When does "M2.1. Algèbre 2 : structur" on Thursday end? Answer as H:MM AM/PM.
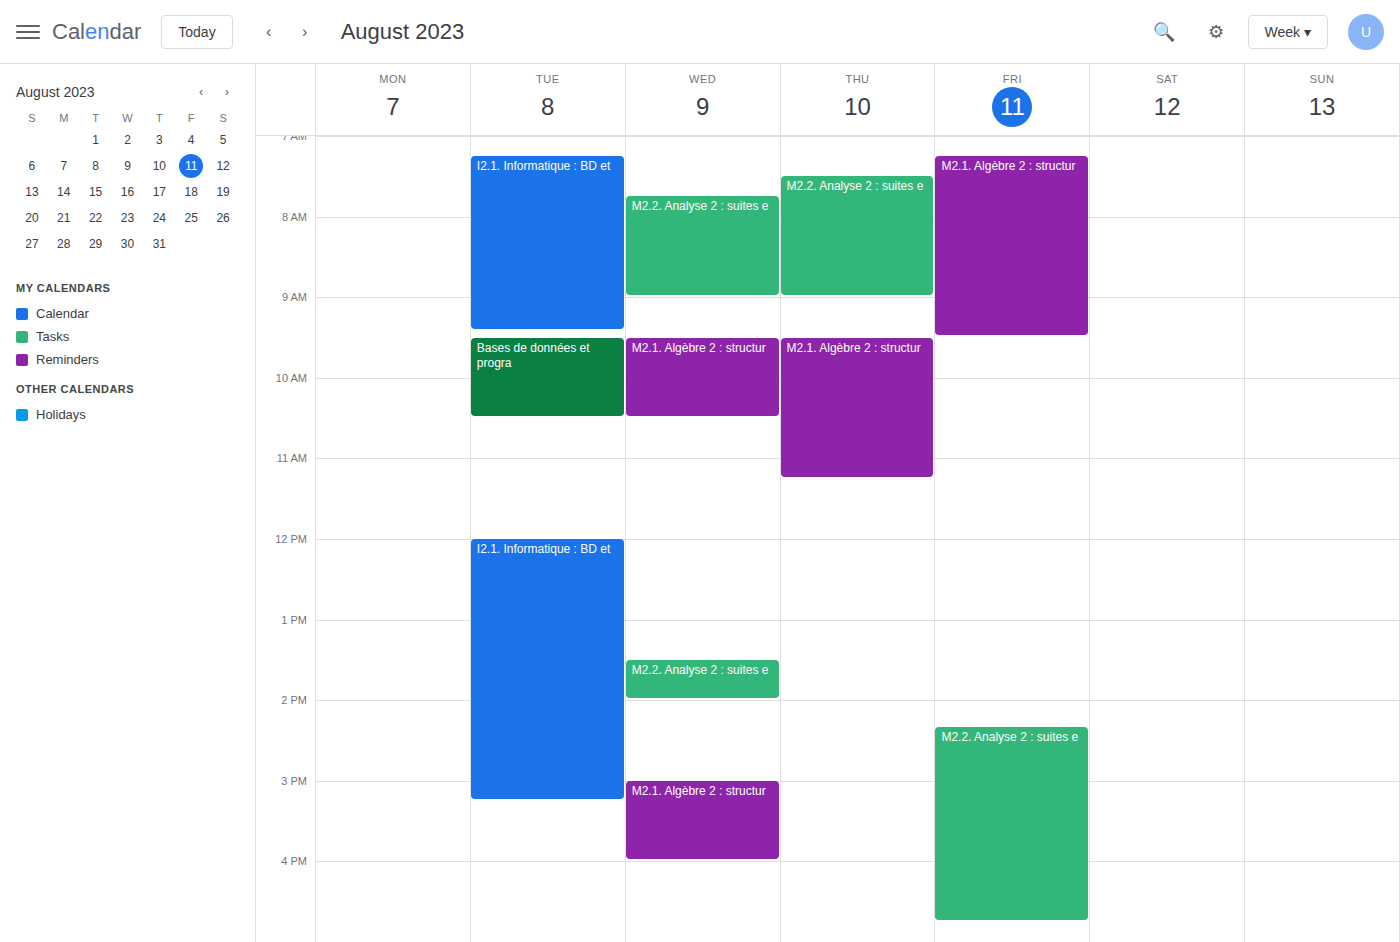
11:15 AM